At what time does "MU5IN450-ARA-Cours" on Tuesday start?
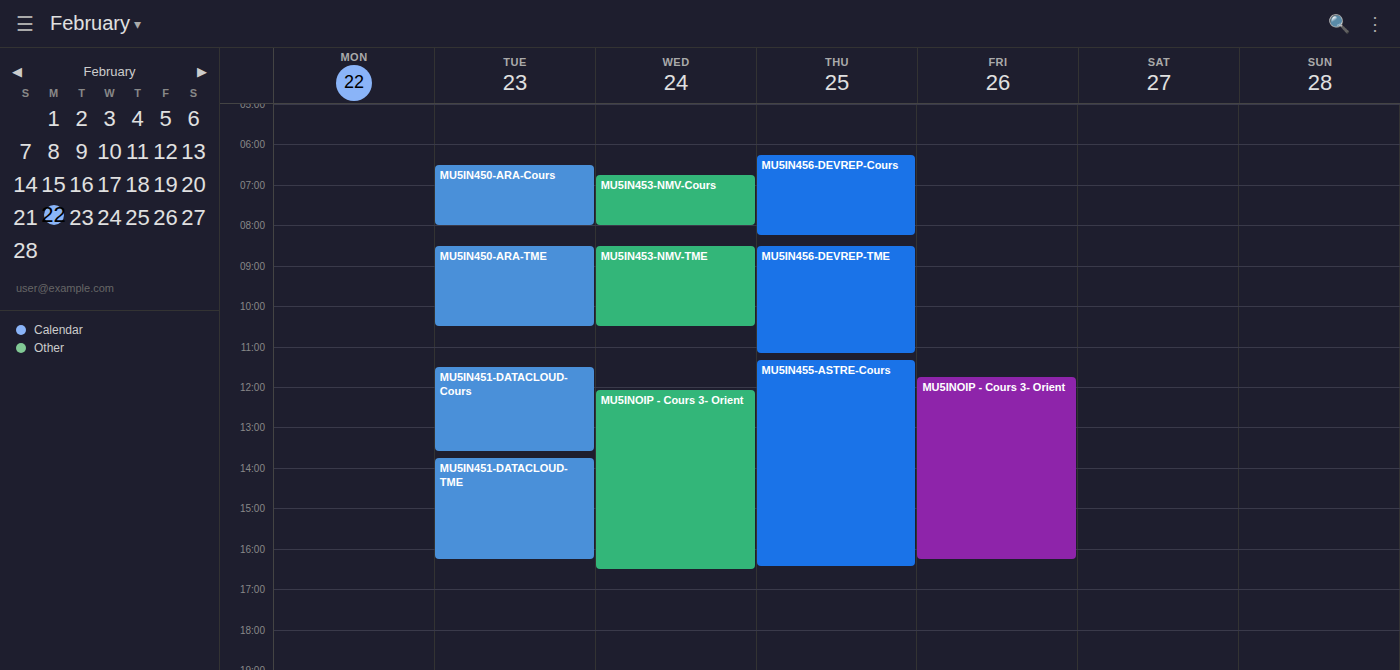
6:30 AM